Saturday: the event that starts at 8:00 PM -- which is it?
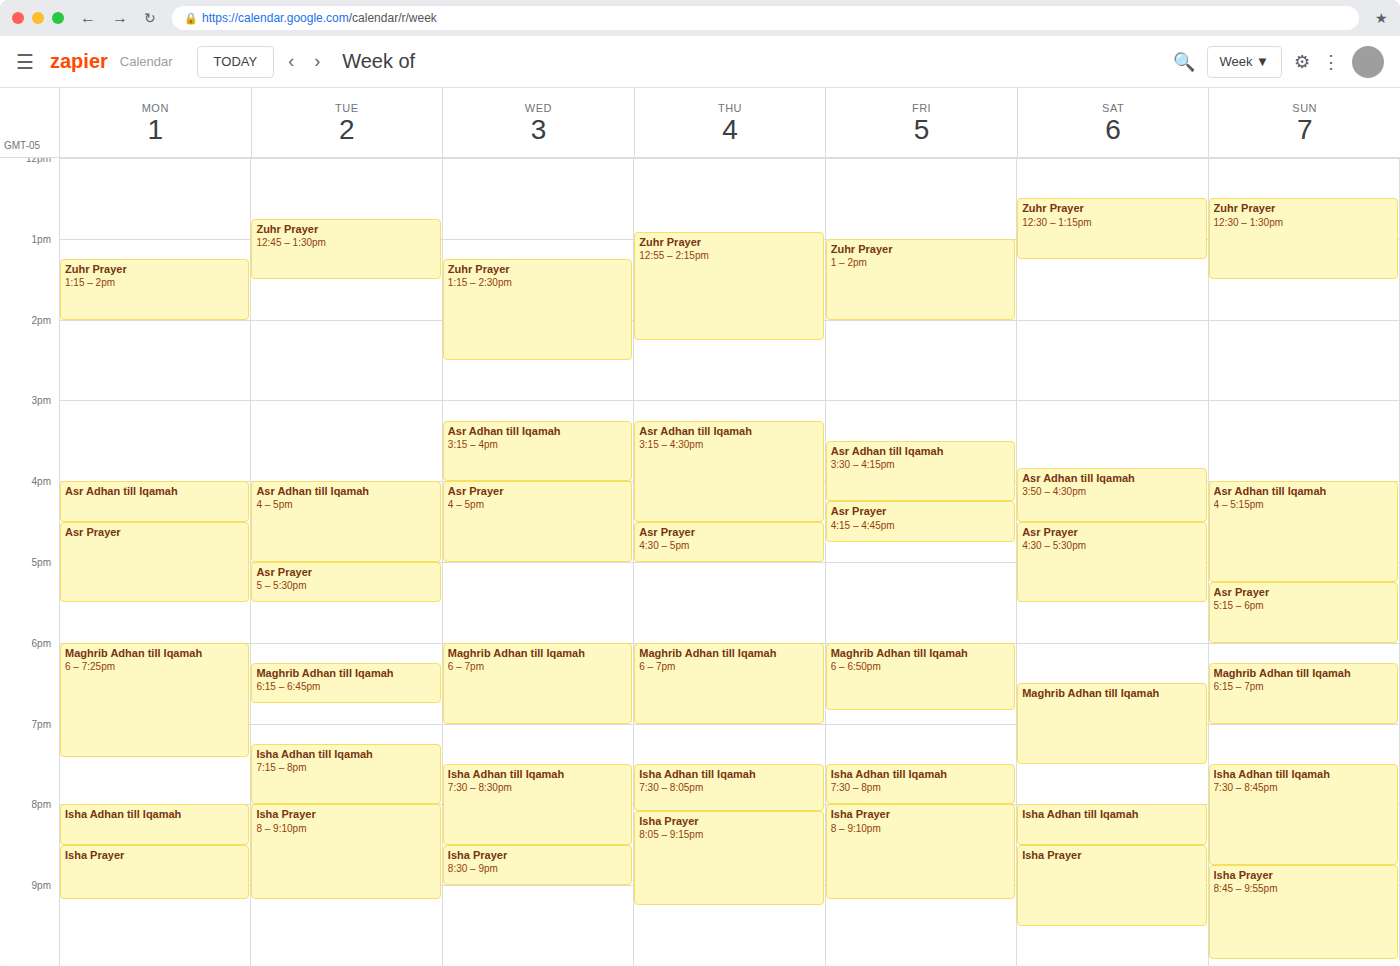
"Isha Adhan till Iqamah"